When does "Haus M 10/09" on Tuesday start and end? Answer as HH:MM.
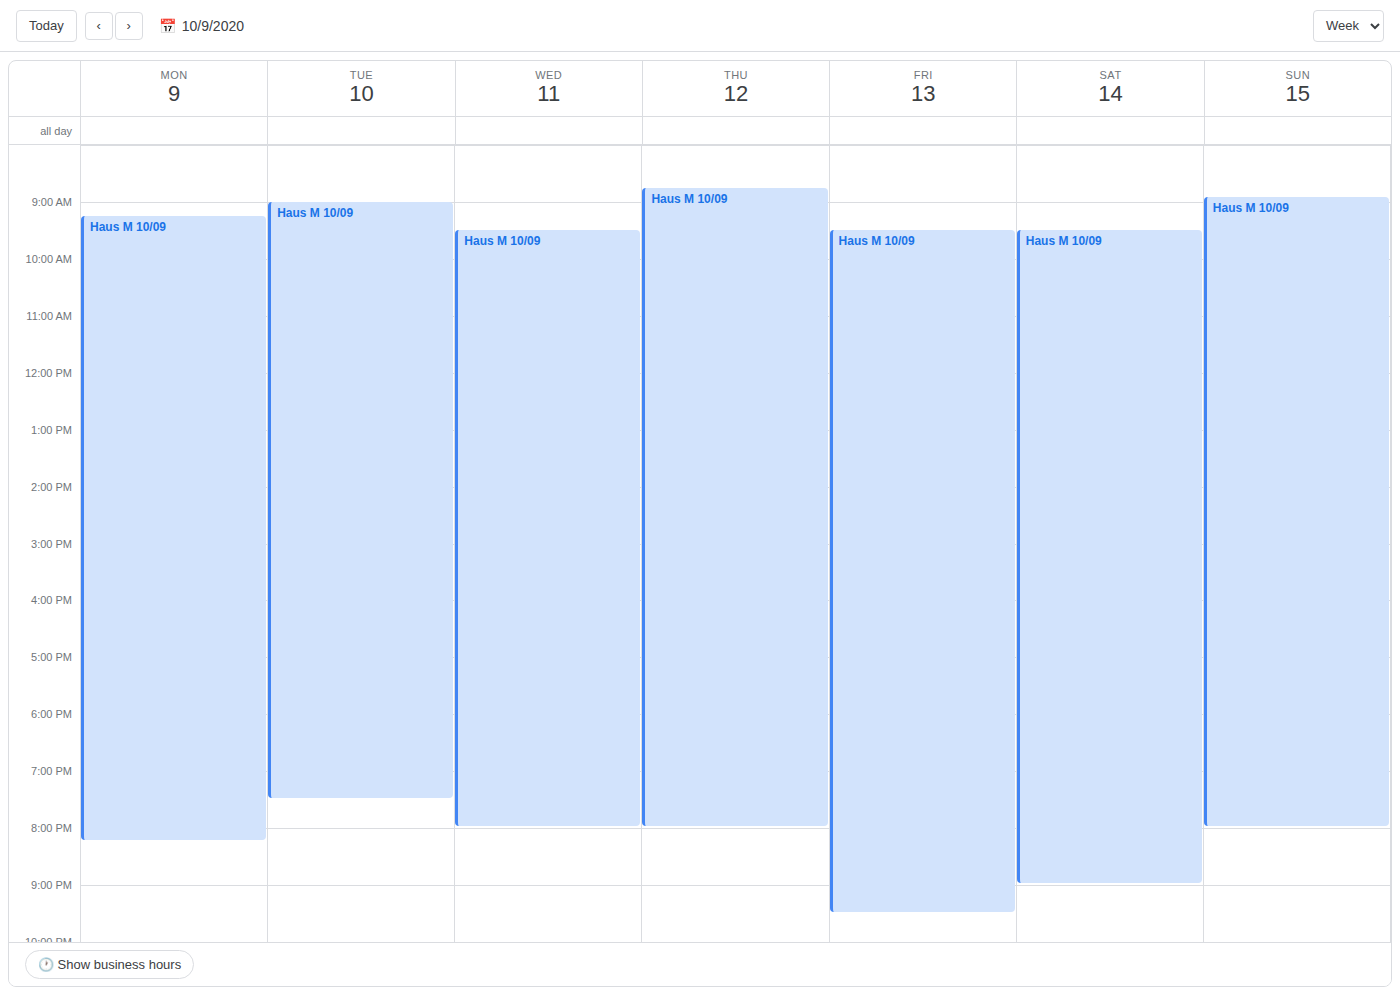
09:00 to 19:30